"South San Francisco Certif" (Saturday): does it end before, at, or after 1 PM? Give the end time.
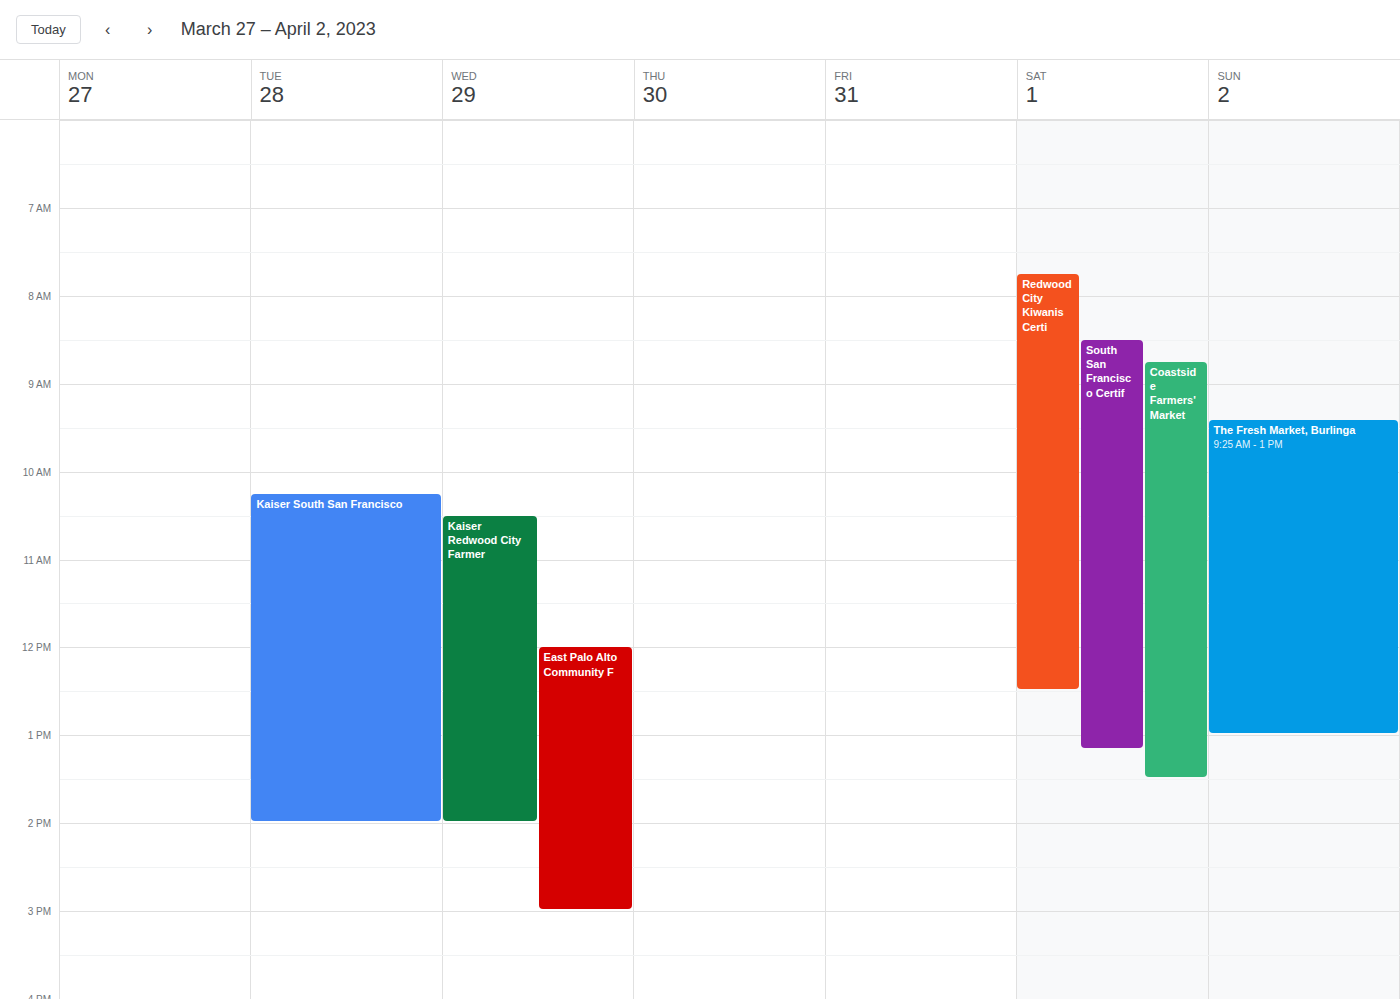
1:10 PM -- after 1 PM, 10 minutes below the 1 PM line.